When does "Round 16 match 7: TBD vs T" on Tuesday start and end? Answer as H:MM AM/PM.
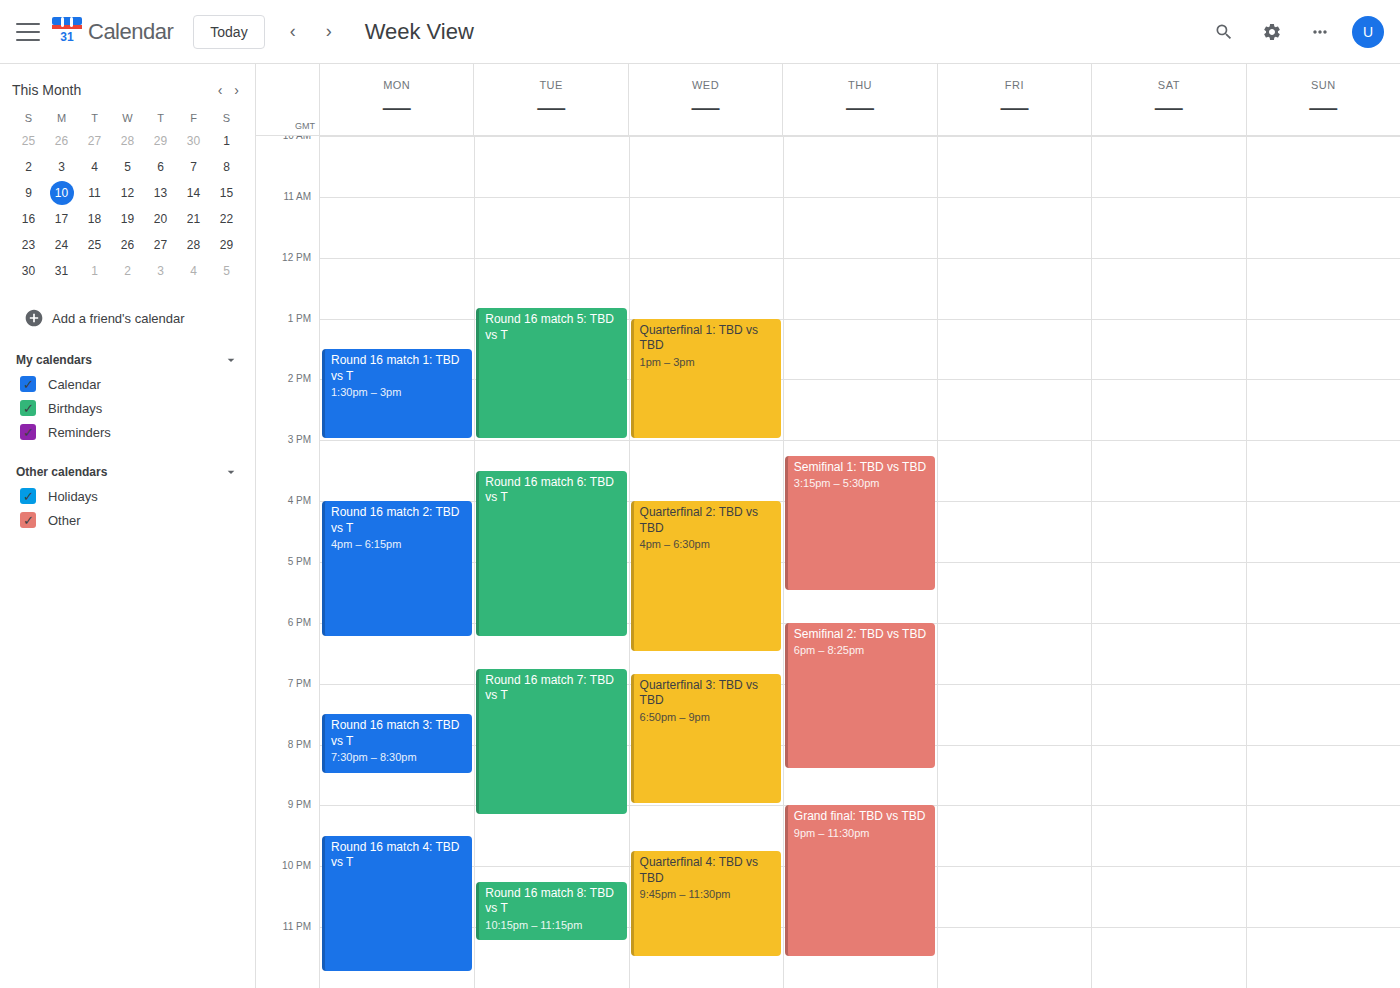
6:45 PM to 9:10 PM